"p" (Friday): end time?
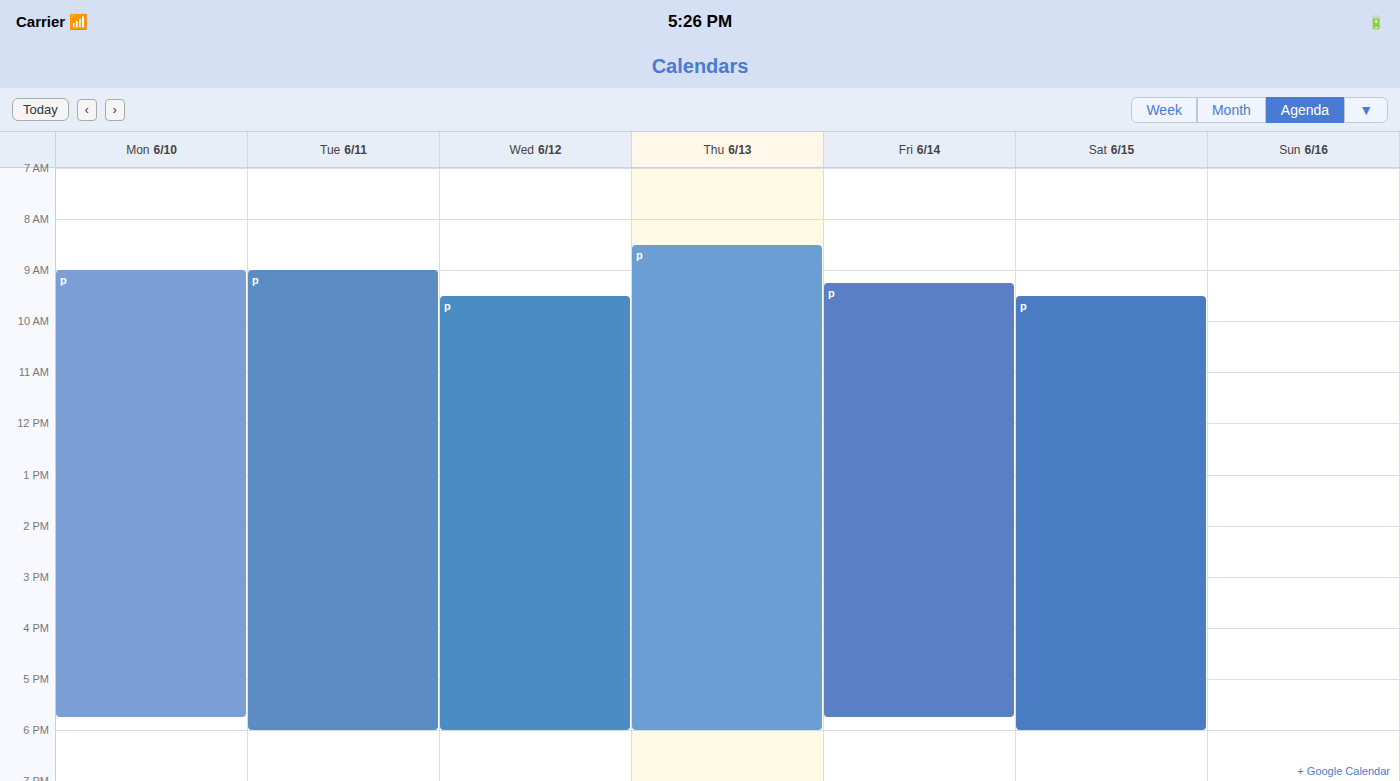
5:45 PM